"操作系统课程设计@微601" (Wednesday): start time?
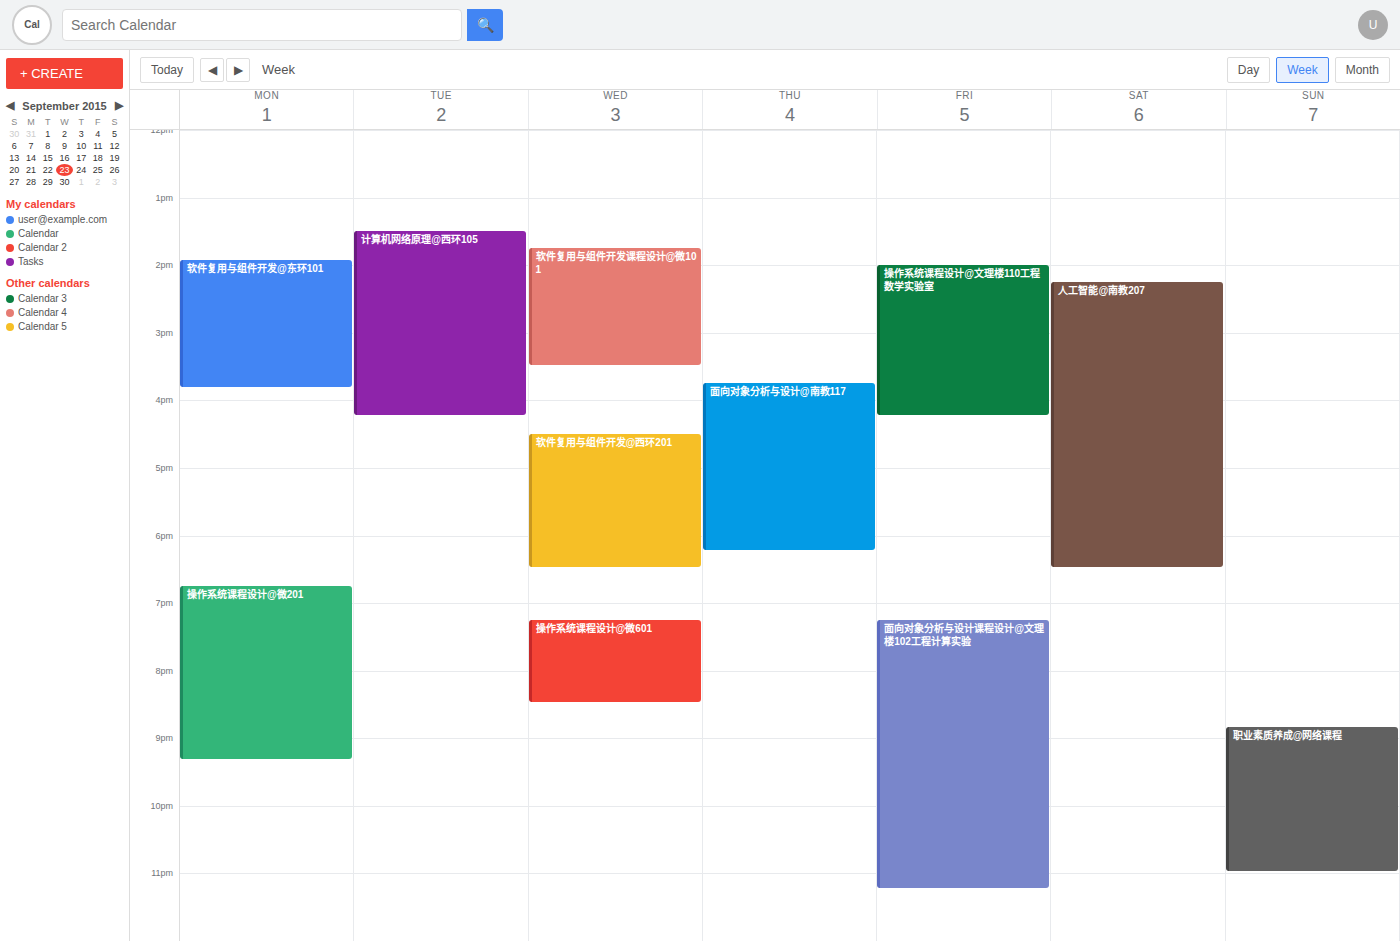
19:15